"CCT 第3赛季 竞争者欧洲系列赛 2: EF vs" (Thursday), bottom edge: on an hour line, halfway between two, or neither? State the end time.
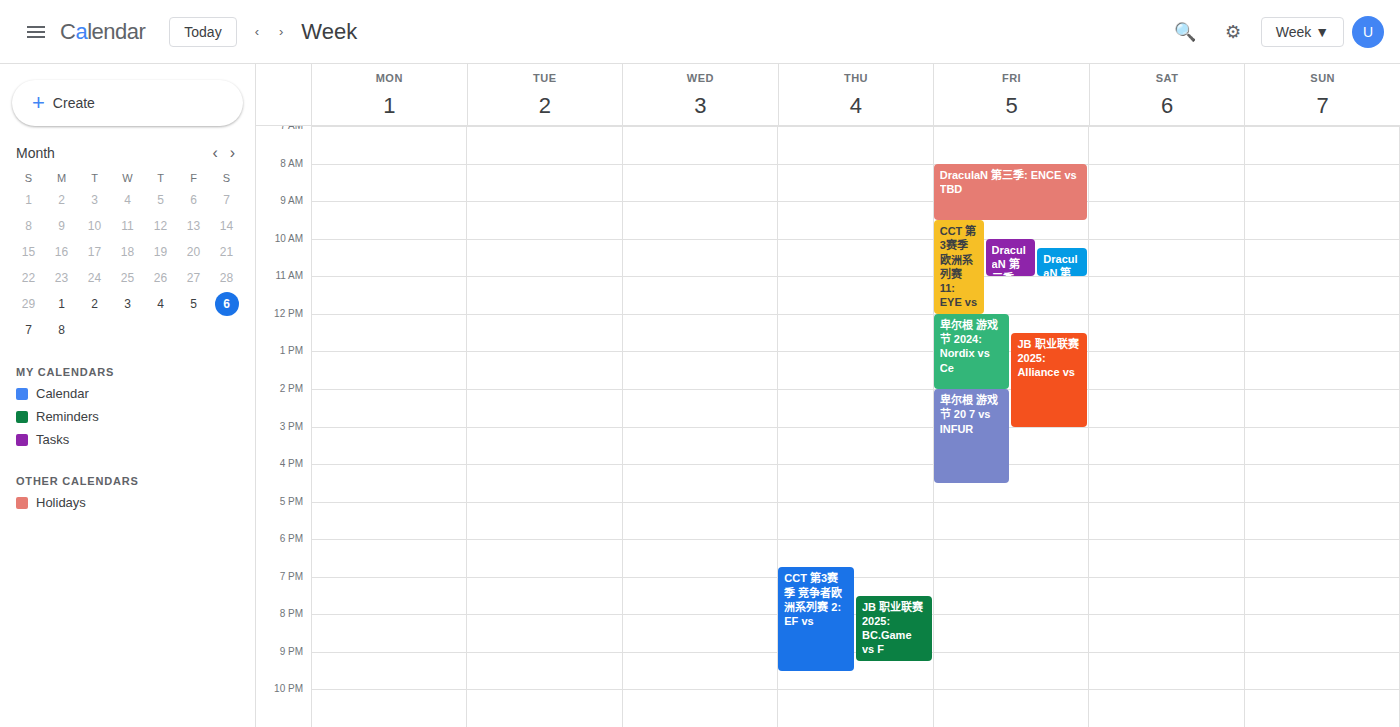
9:30 PM -- halfway between the 9 PM and 10 PM lines.